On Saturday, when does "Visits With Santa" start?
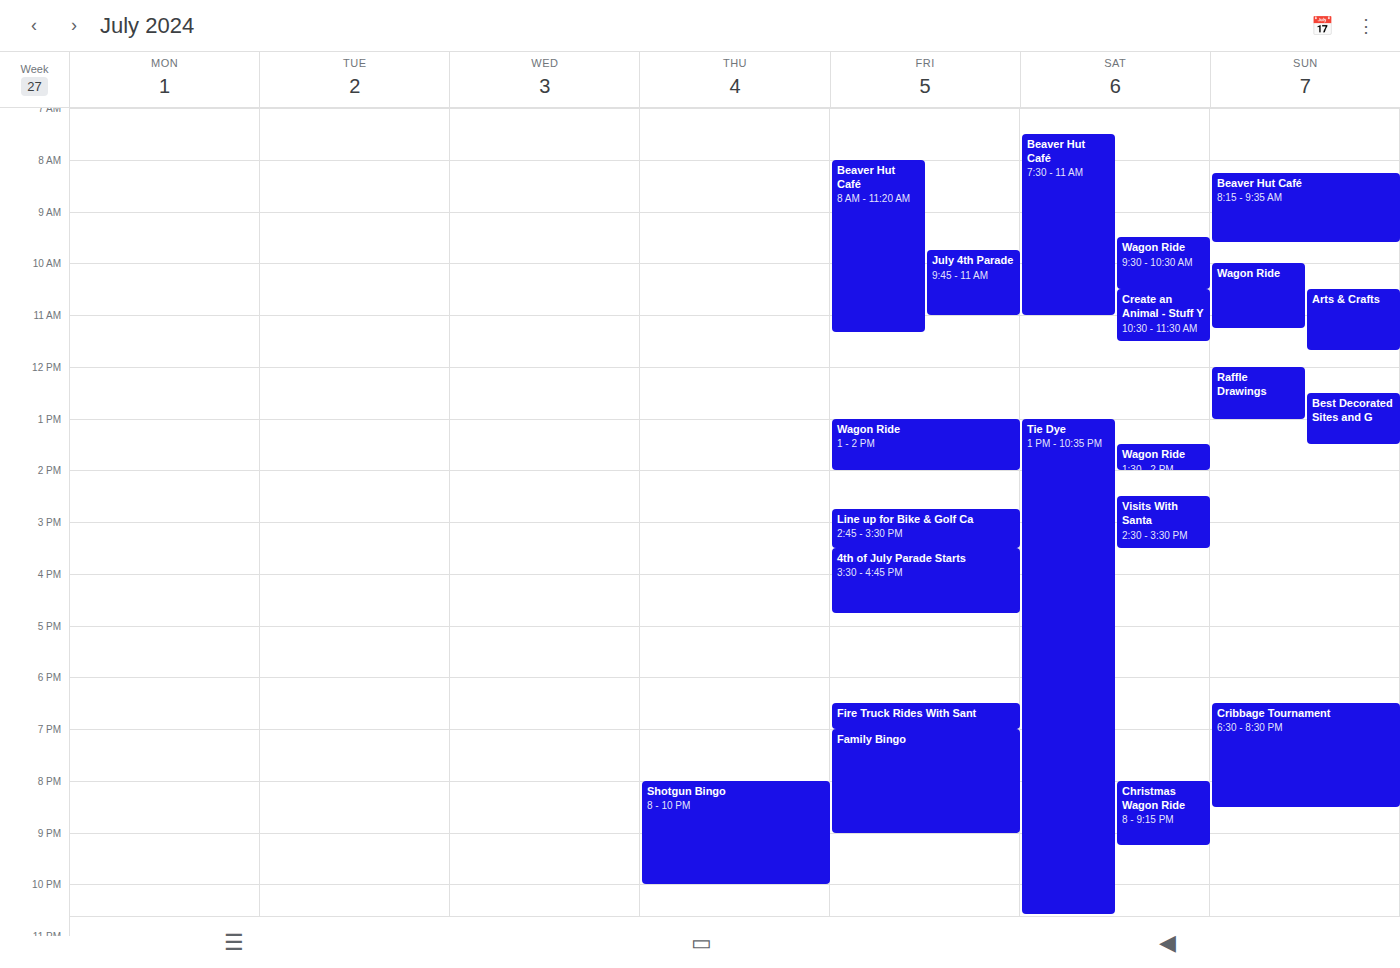
2:30 PM